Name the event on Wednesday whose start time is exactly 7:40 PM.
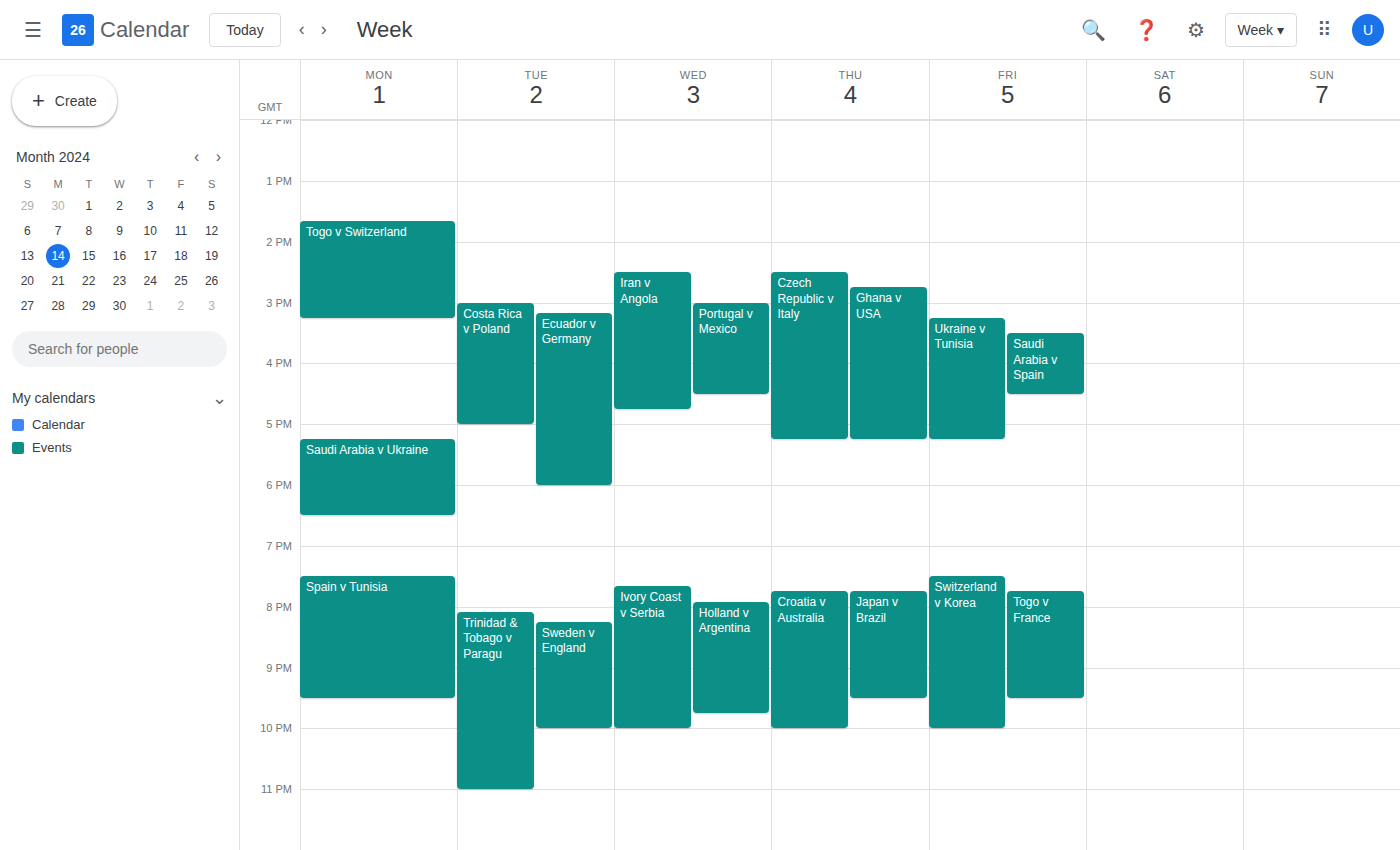
"Ivory Coast v Serbia"